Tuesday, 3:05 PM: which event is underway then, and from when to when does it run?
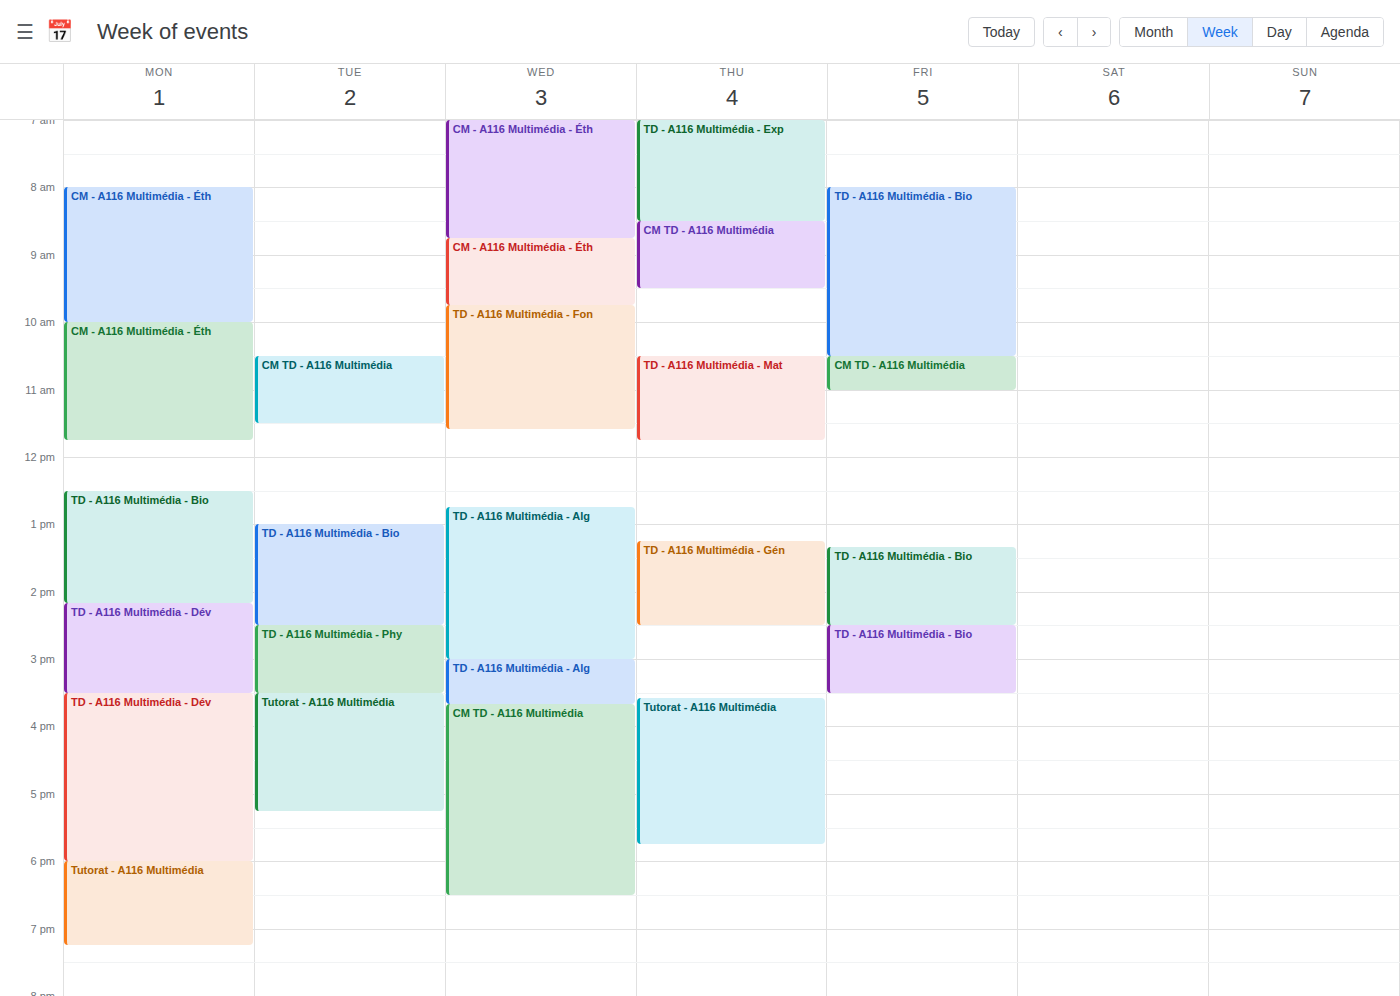
"TD - A116 Multimédia - Phy", 2:30 PM to 3:30 PM